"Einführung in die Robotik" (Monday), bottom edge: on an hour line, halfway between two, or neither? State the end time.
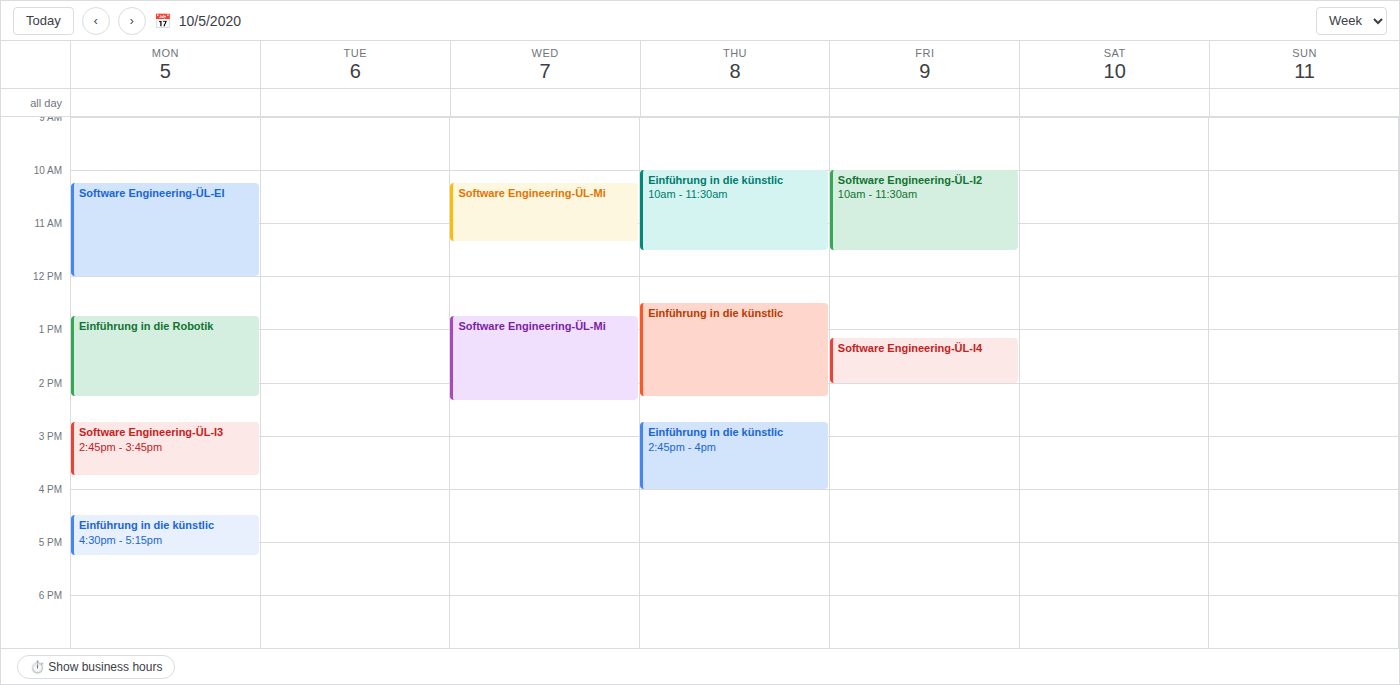
2:15 PM -- neither: a quarter of the way from the 2 PM line to the 3 PM line.